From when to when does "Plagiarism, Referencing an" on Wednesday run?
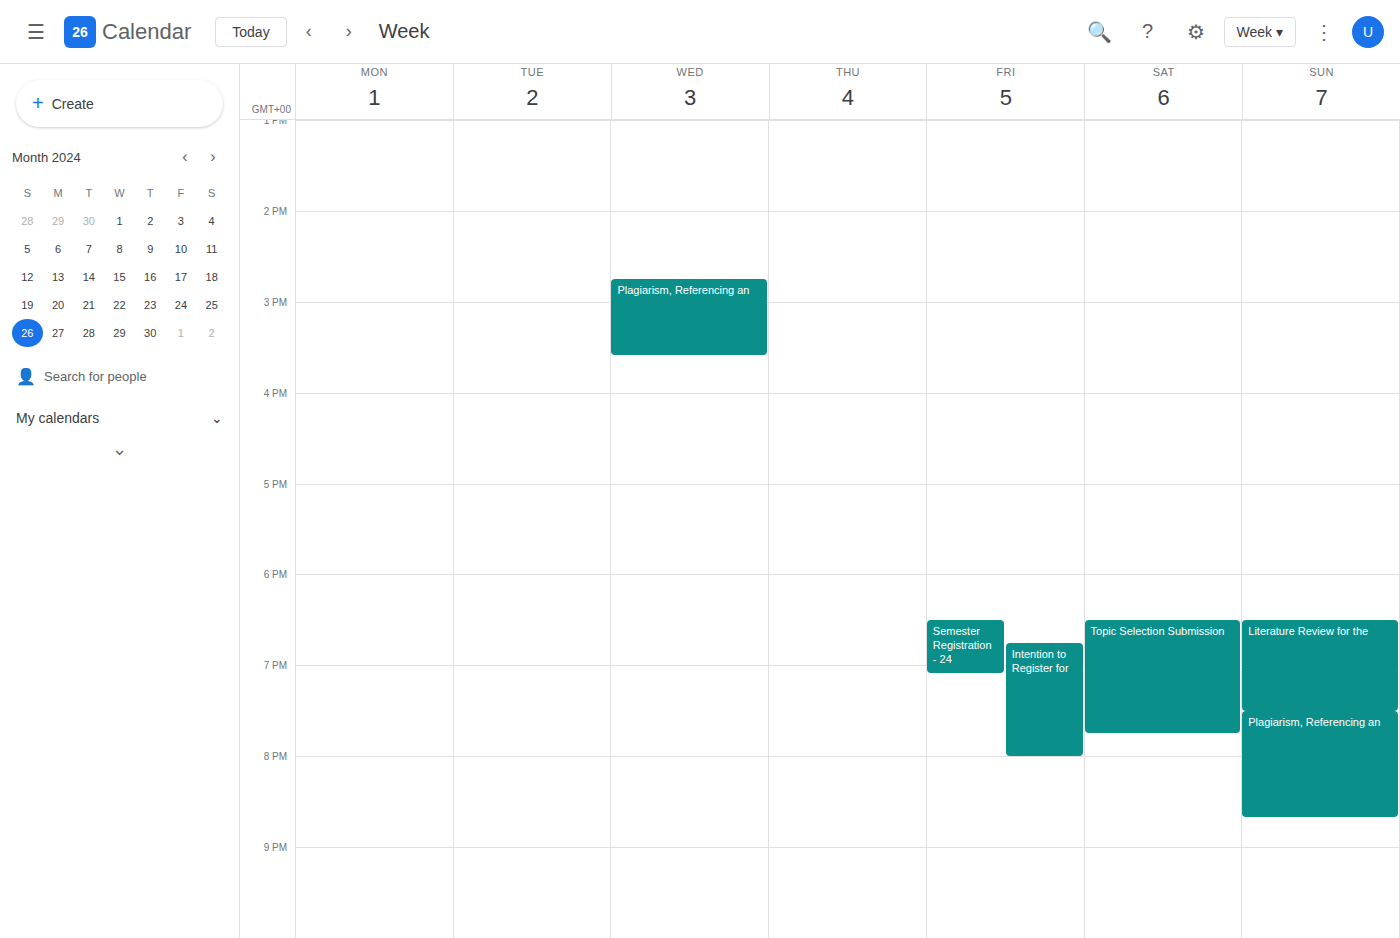
2:45 PM to 3:35 PM